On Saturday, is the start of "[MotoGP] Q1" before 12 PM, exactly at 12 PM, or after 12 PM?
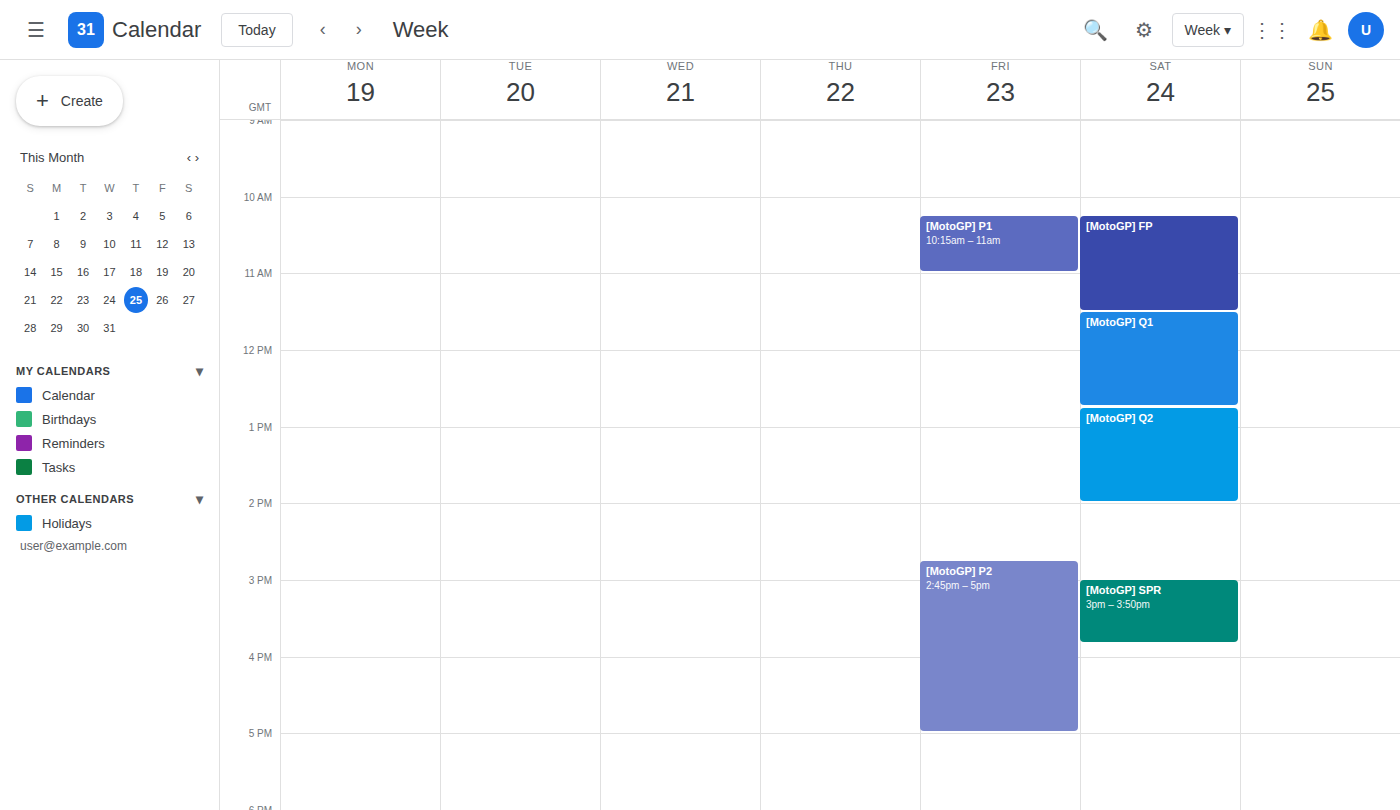
11:30 AM -- before 12 PM, 30 minutes above the 12 PM line.